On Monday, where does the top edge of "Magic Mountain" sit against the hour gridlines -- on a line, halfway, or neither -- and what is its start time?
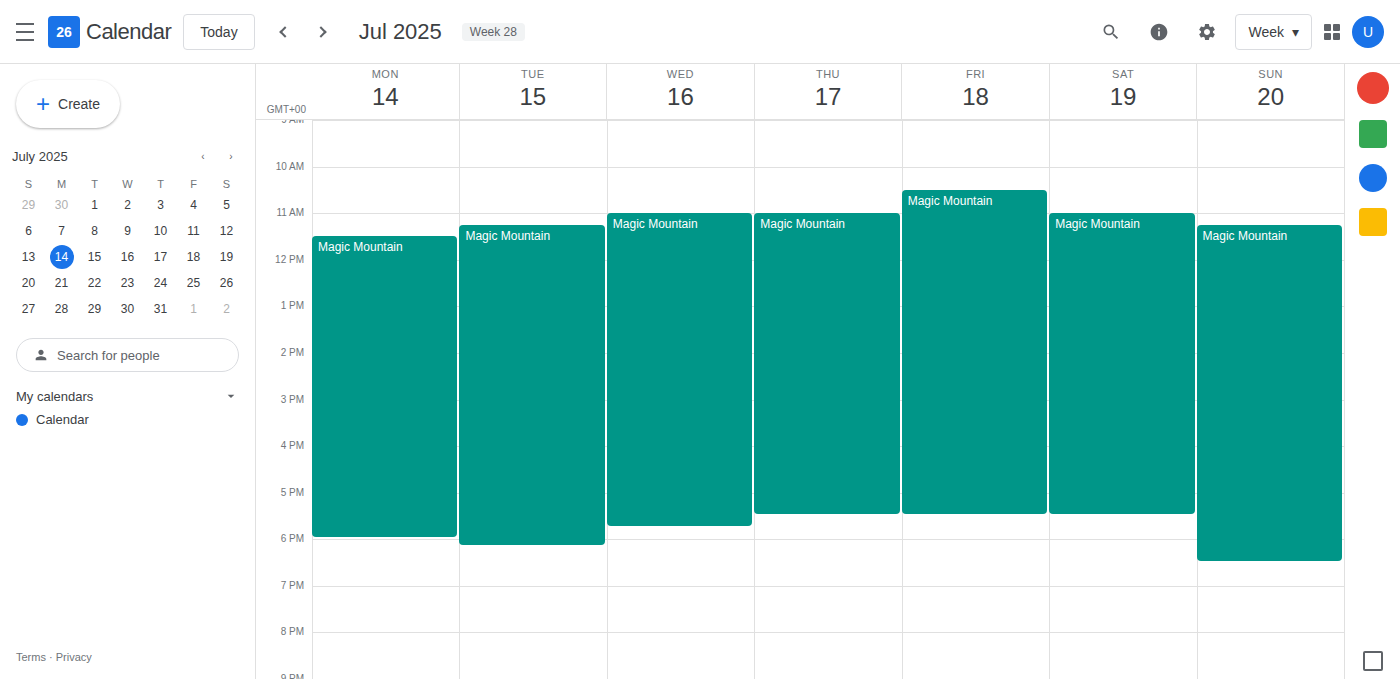
11:30 AM -- halfway between the 11 AM and 12 PM lines.